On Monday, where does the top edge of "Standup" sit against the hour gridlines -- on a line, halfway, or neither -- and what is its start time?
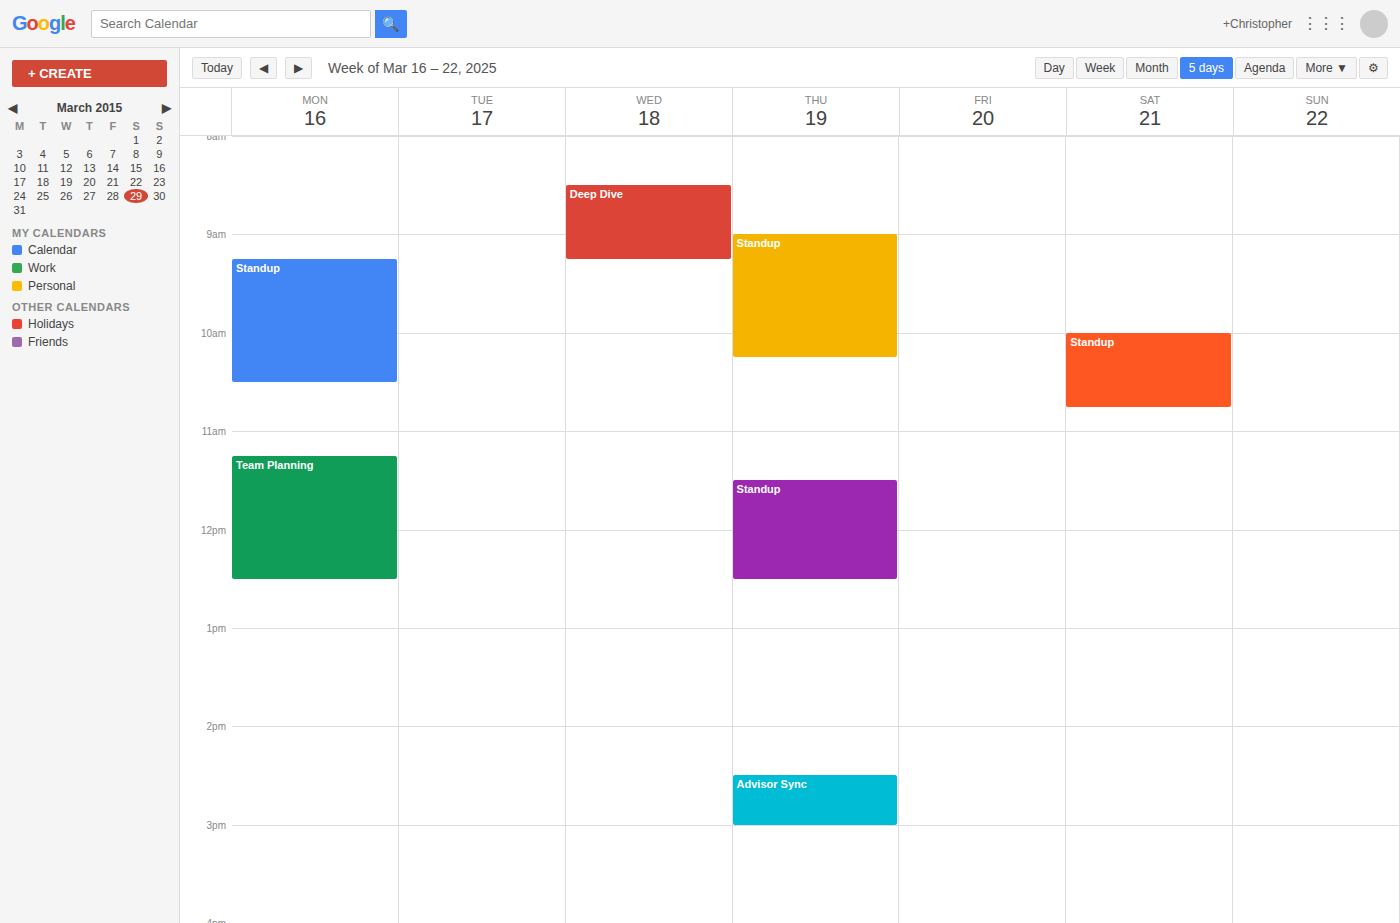
9:15 AM -- neither: a quarter of the way from the 9 AM line to the 10 AM line.